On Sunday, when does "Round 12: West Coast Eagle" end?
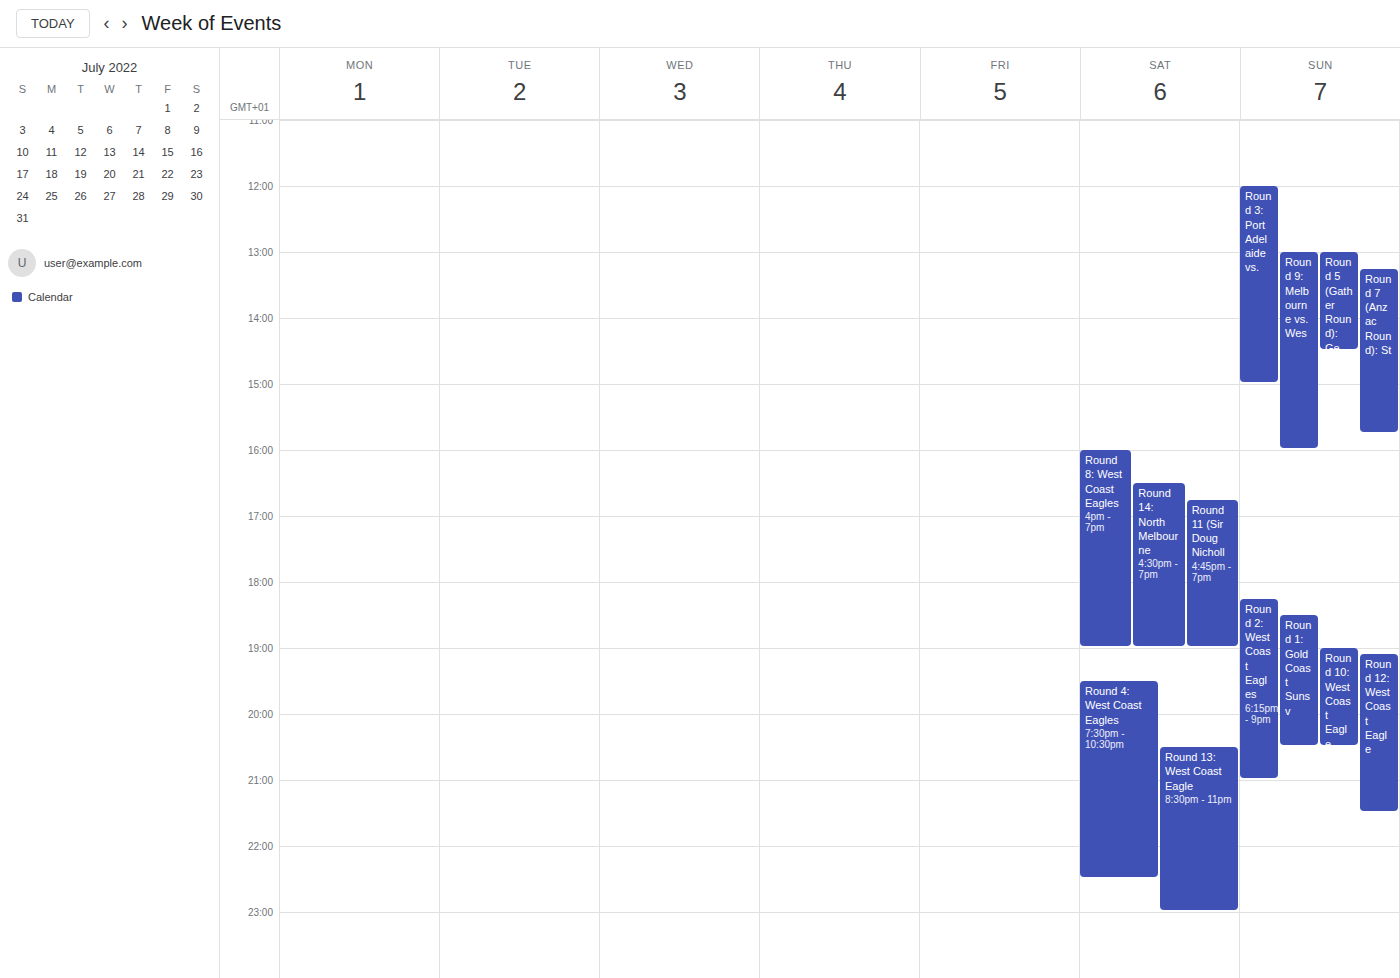
9:30 PM